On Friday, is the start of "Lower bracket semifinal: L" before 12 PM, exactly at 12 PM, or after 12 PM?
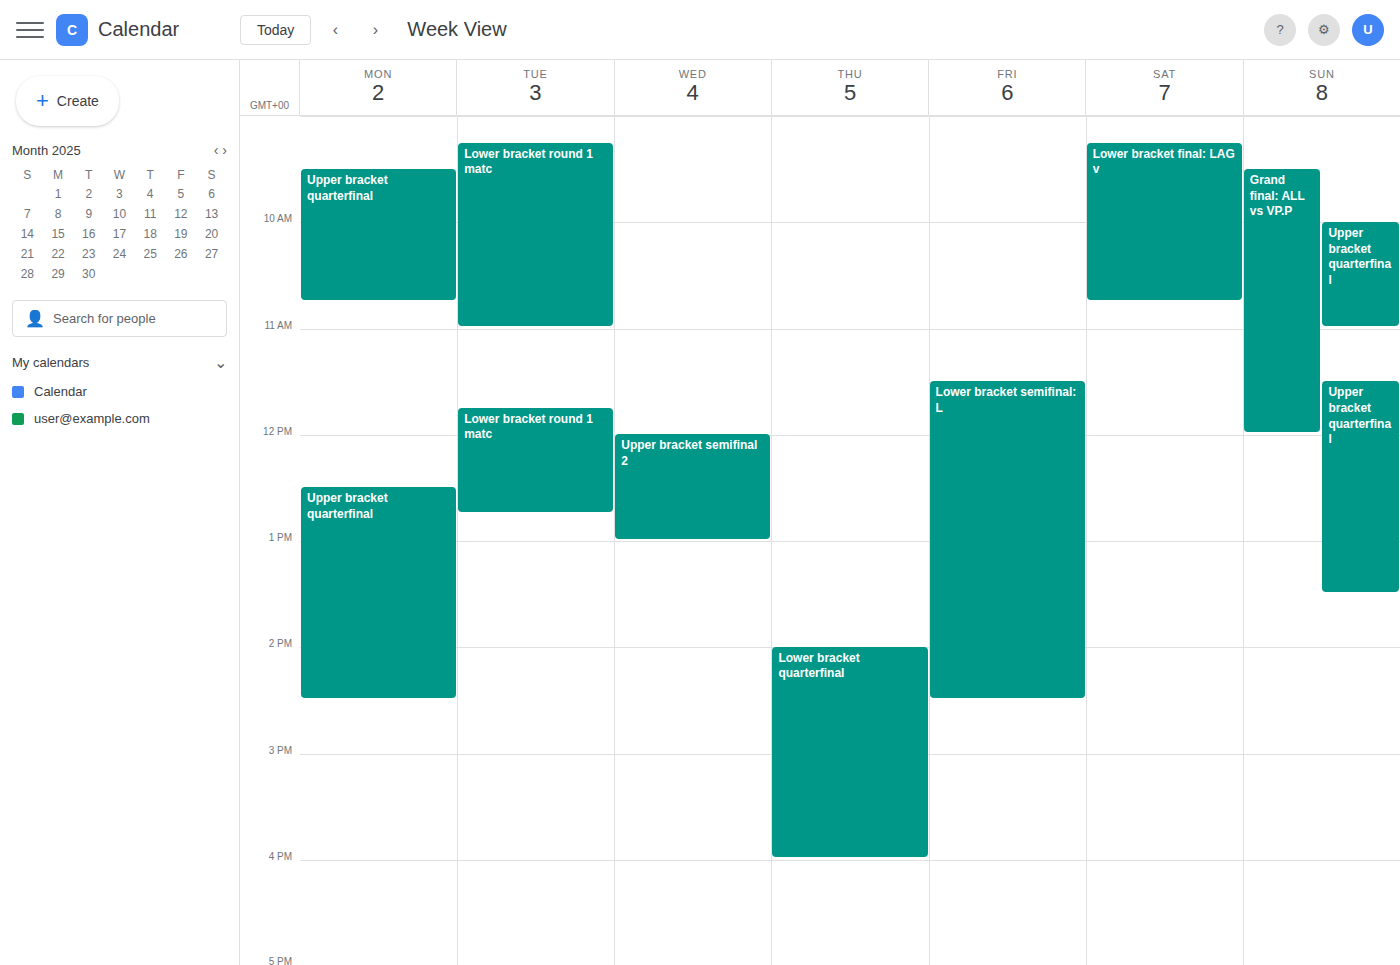
11:30 AM -- before 12 PM, 30 minutes above the 12 PM line.